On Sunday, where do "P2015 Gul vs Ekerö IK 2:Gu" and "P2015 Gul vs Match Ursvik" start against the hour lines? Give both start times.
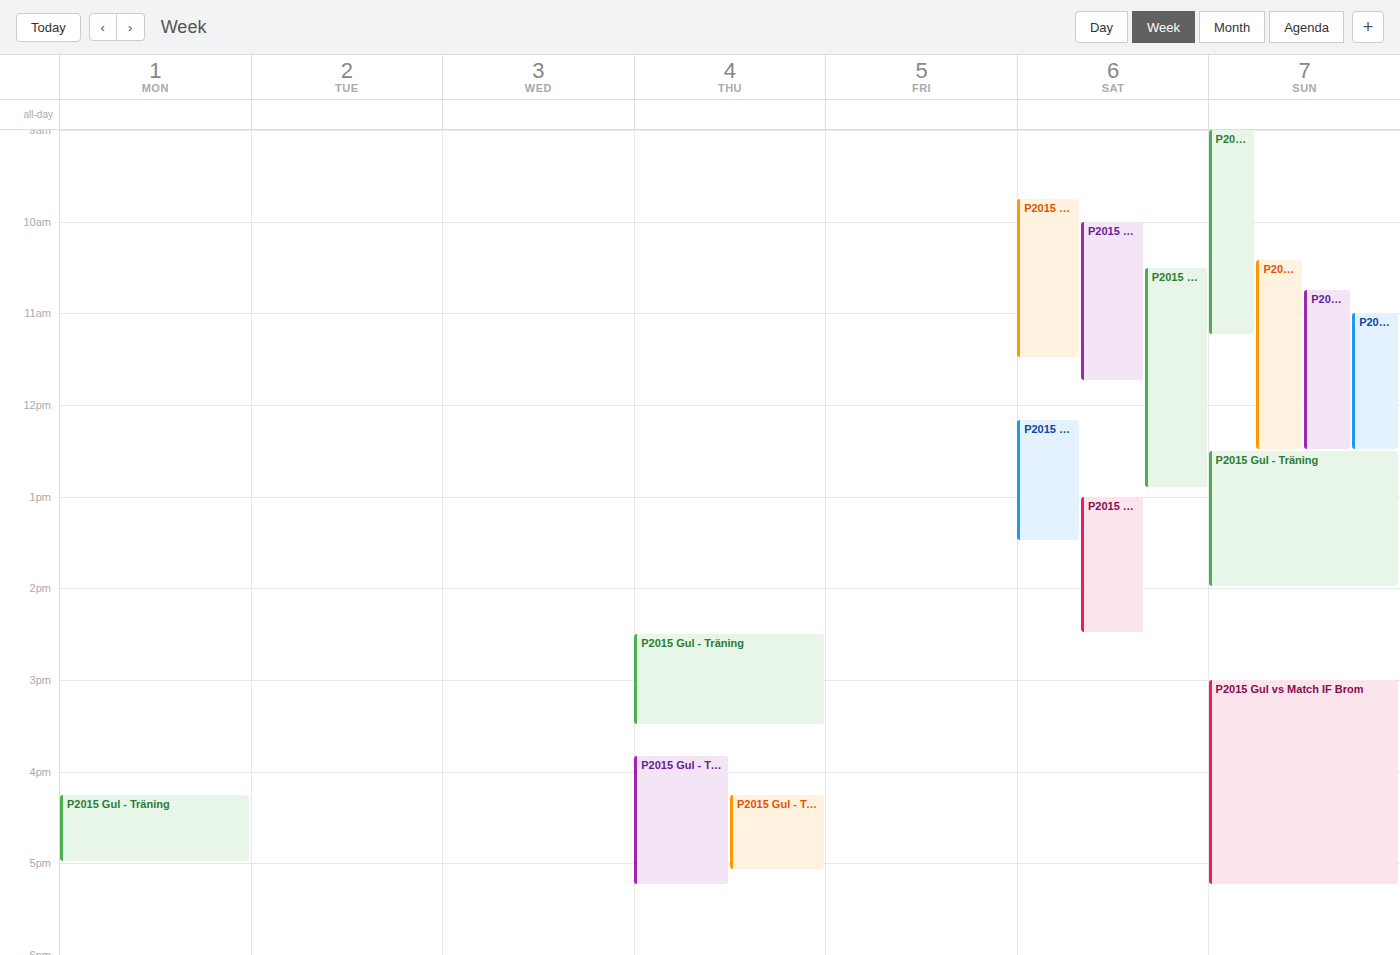
"P2015 Gul vs Ekerö IK 2:Gu": 10:45 AM, neither: three quarters of the way from the 10 AM line to the 11 AM line. "P2015 Gul vs Match Ursvik": 11:00 AM, exactly on the 11 AM line.